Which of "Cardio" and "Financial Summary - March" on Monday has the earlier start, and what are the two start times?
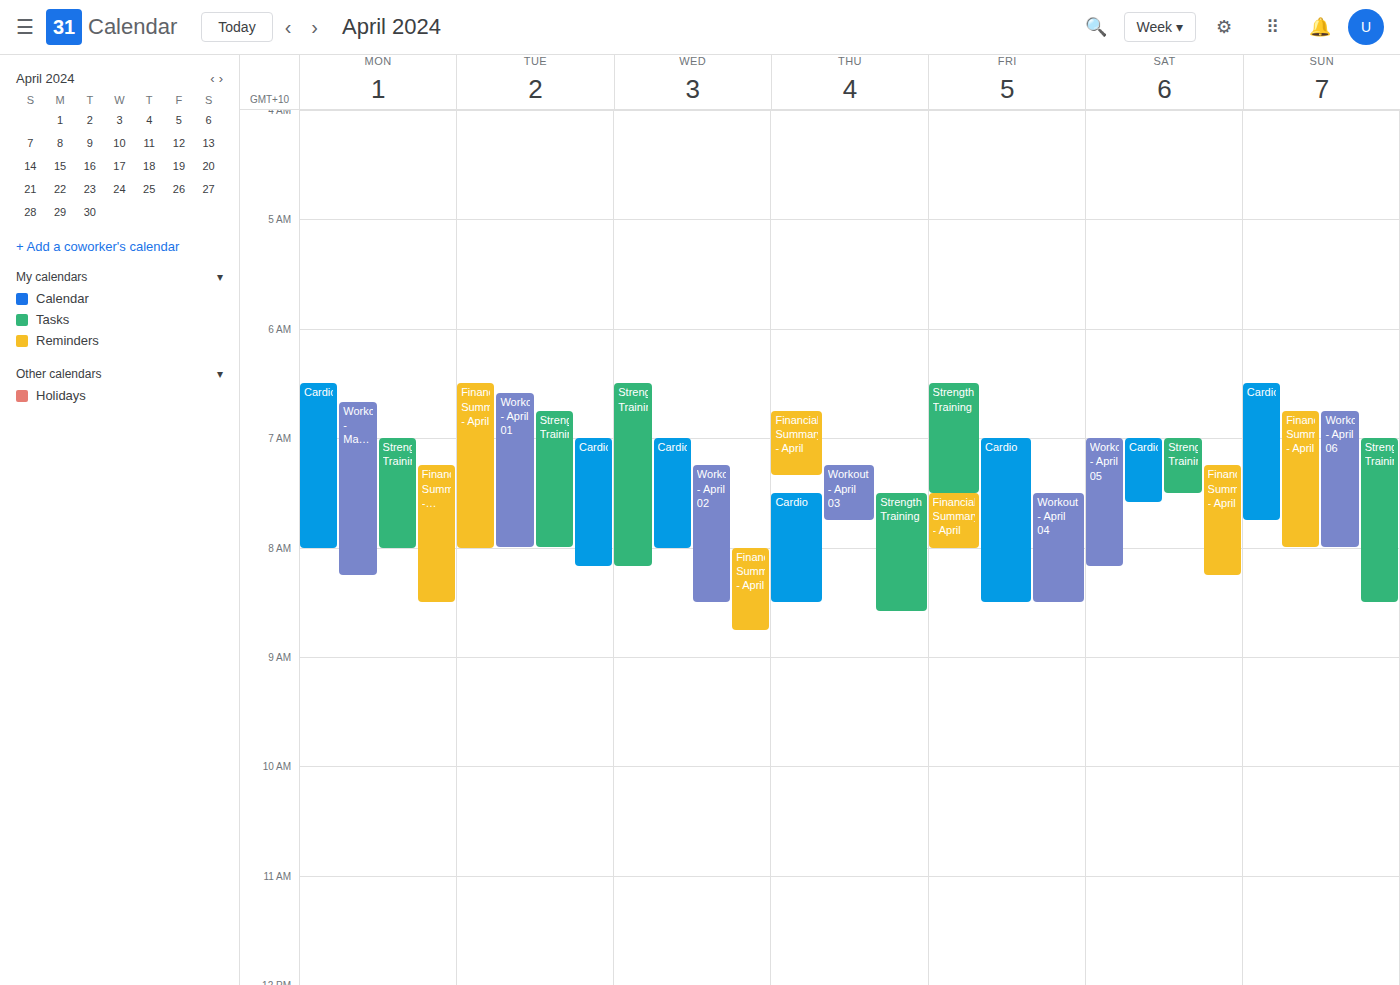
"Cardio" 06:30; "Financial Summary - March" 07:15.